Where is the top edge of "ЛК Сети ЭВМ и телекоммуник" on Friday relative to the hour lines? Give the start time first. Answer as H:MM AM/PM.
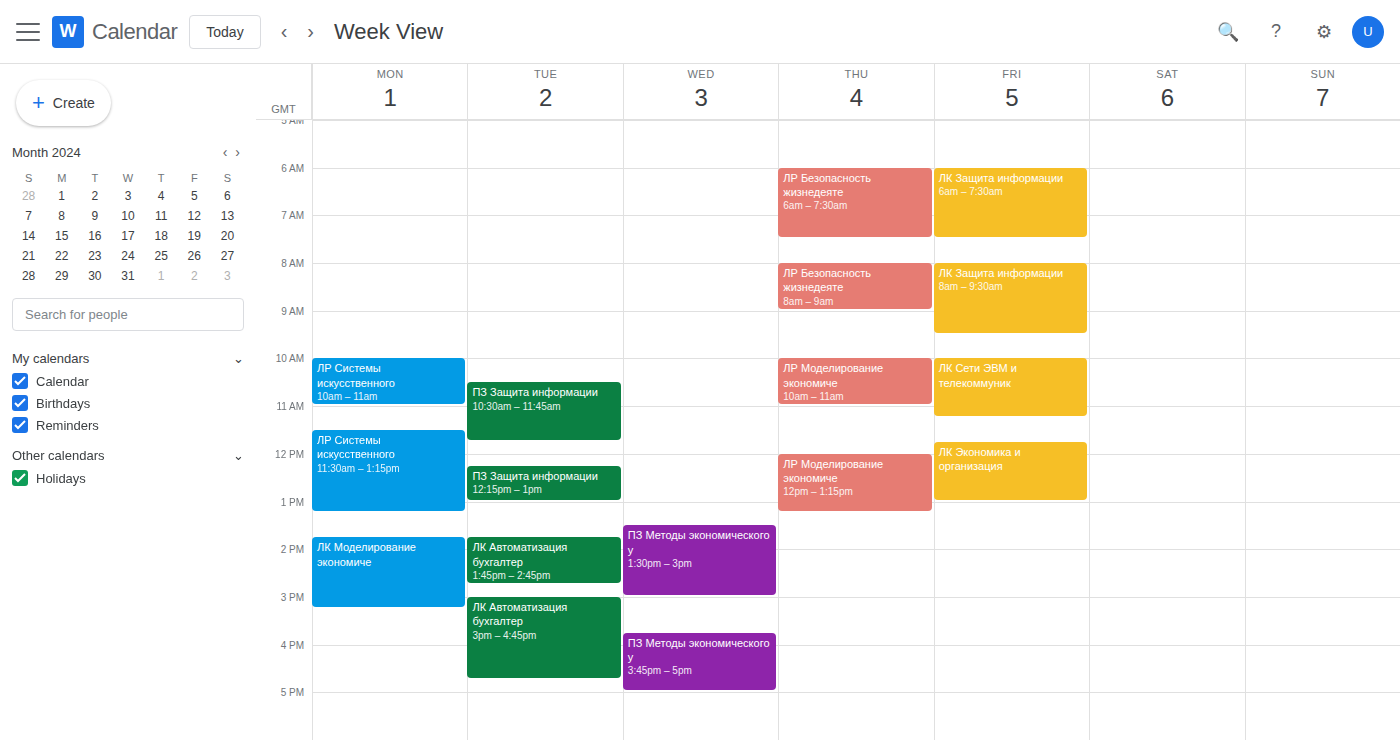
10:00 AM -- exactly on the 10 AM line.